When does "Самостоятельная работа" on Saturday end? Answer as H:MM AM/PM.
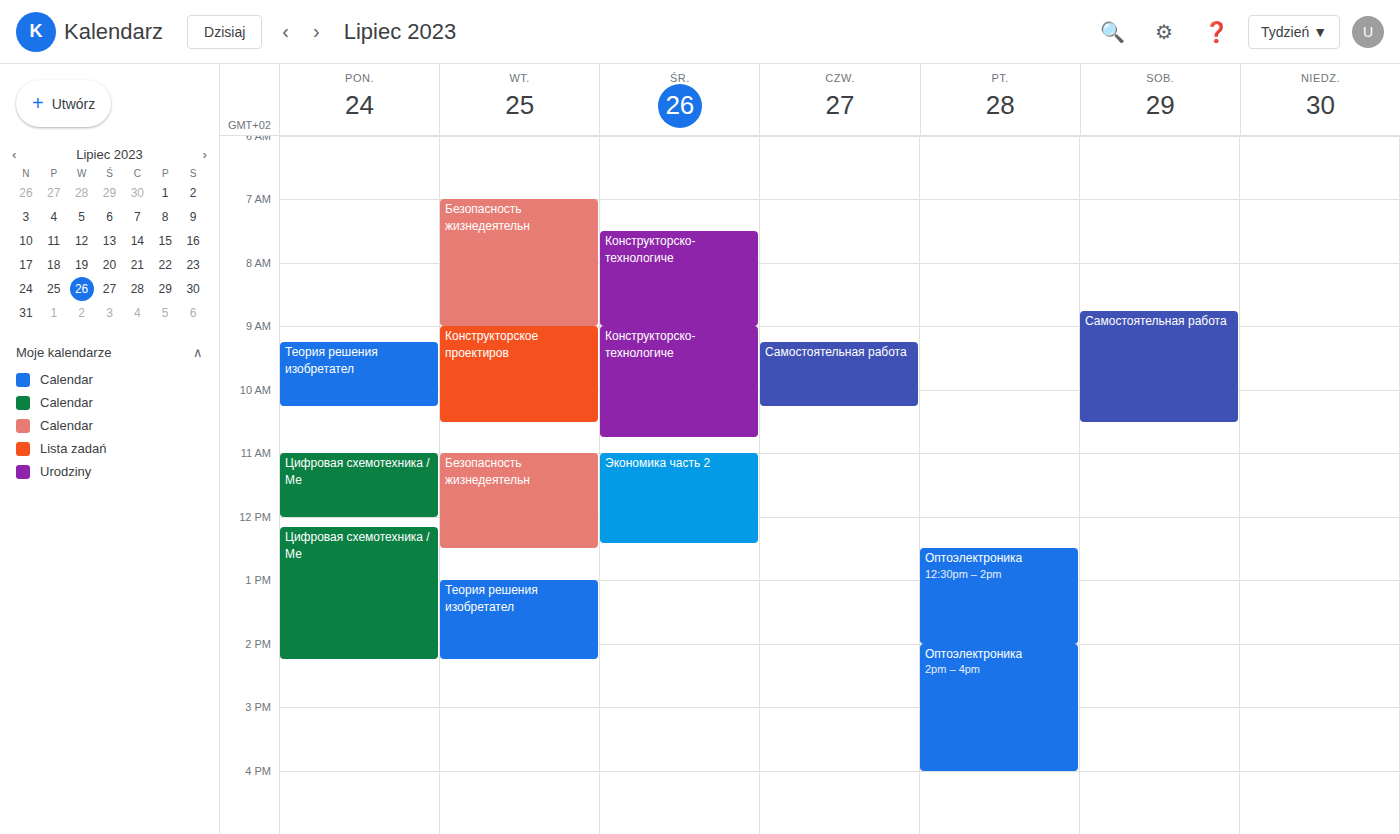
10:30 AM